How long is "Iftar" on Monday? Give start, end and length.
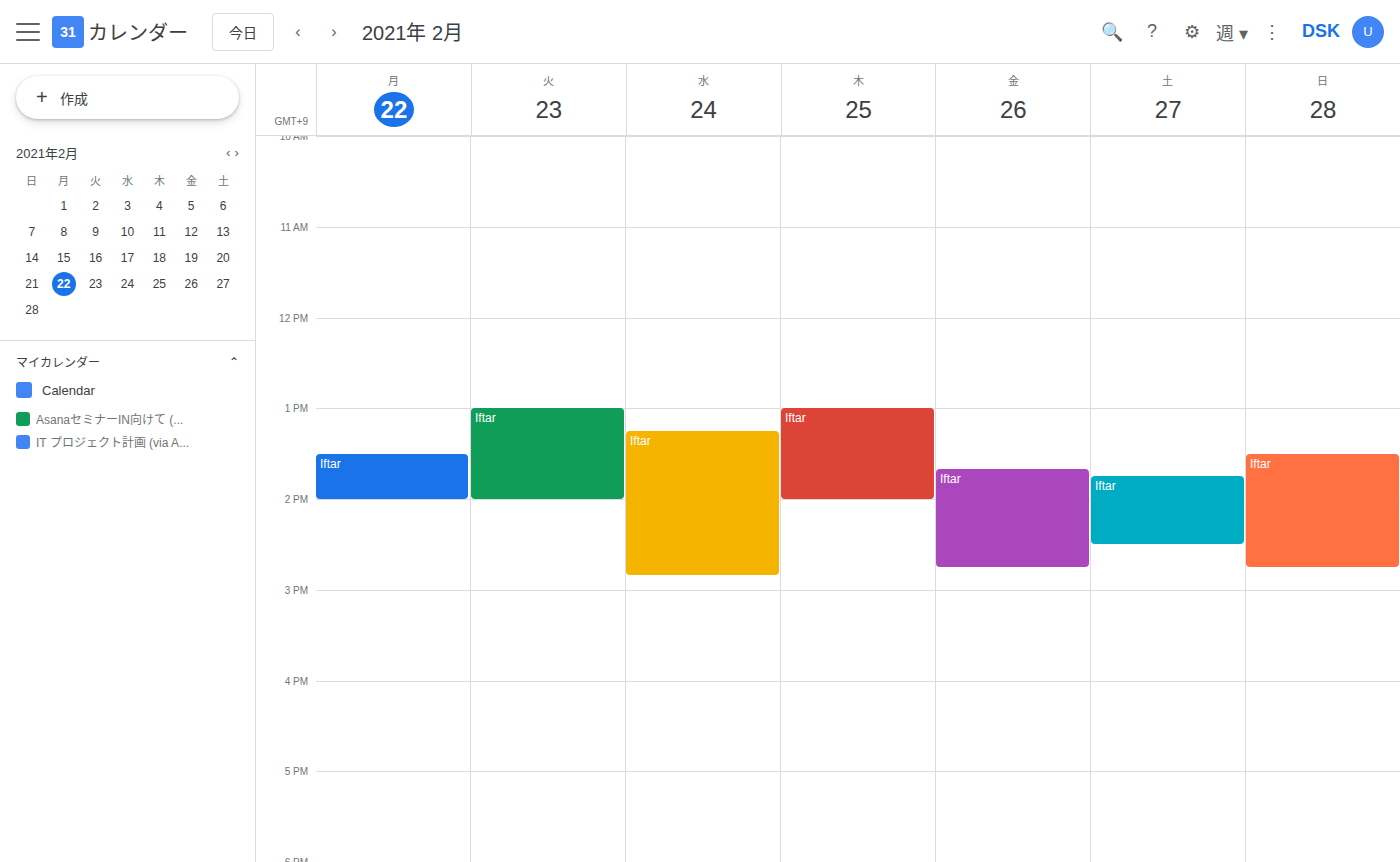
1:30 PM to 2:00 PM, 30 minutes